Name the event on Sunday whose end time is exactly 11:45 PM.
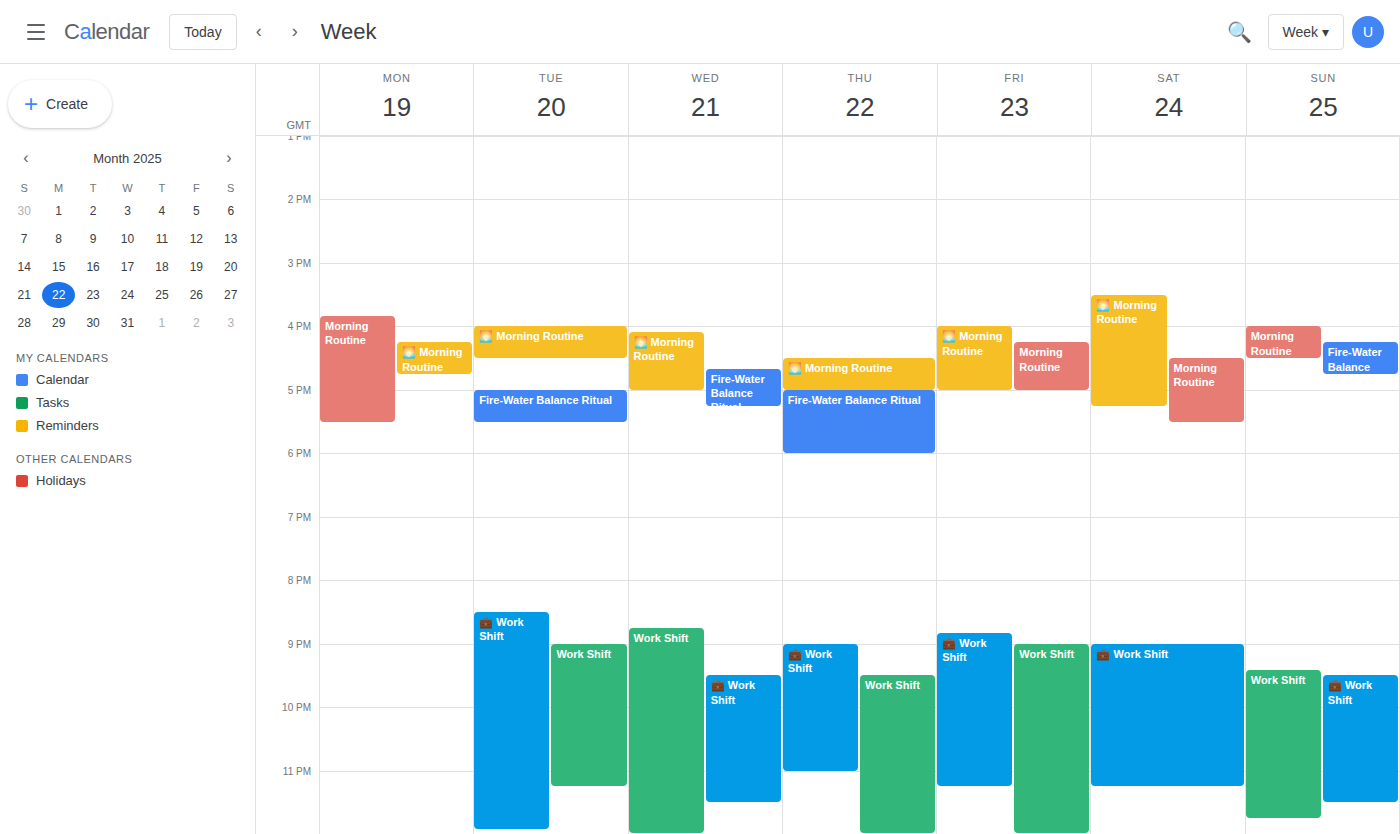
"Work Shift"